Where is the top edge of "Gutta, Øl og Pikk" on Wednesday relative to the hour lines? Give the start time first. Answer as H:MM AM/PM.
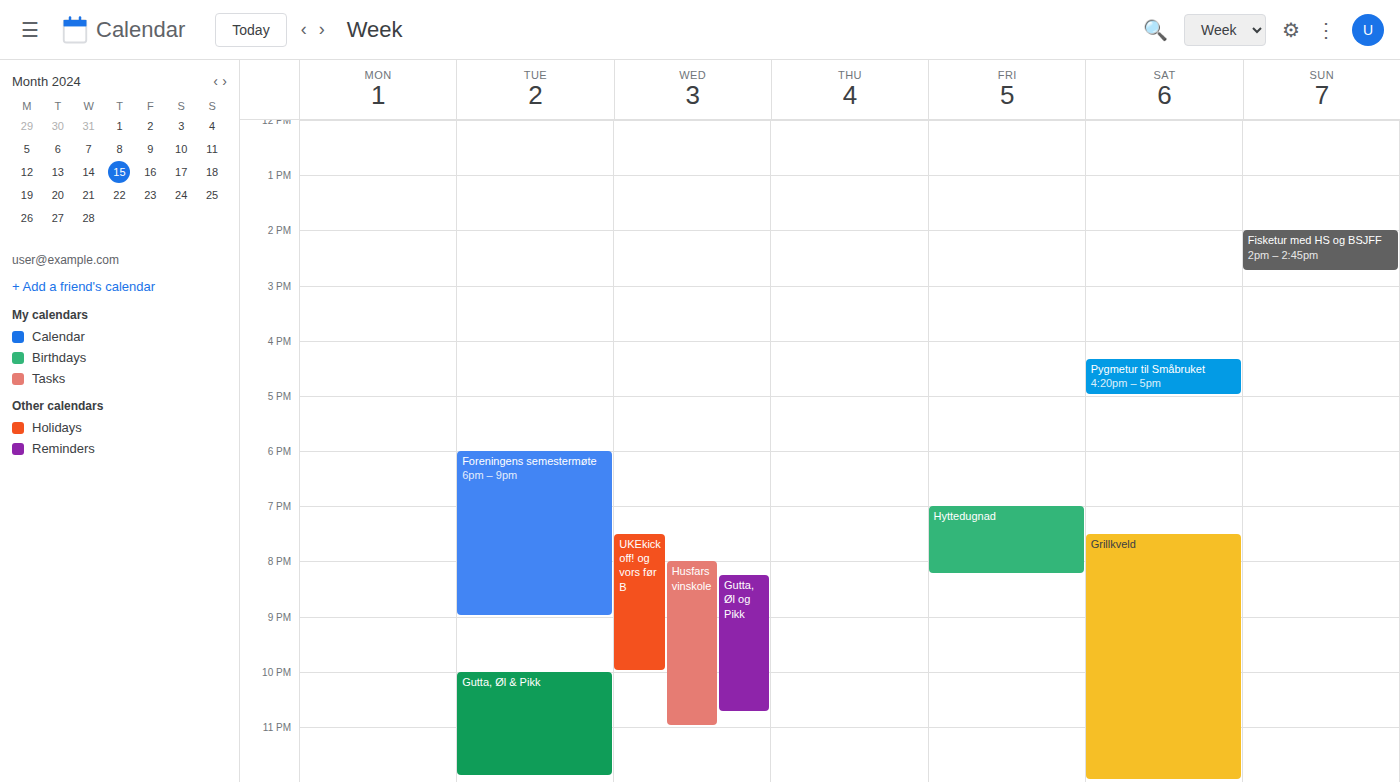
8:15 PM -- neither: a quarter of the way from the 8 PM line to the 9 PM line.